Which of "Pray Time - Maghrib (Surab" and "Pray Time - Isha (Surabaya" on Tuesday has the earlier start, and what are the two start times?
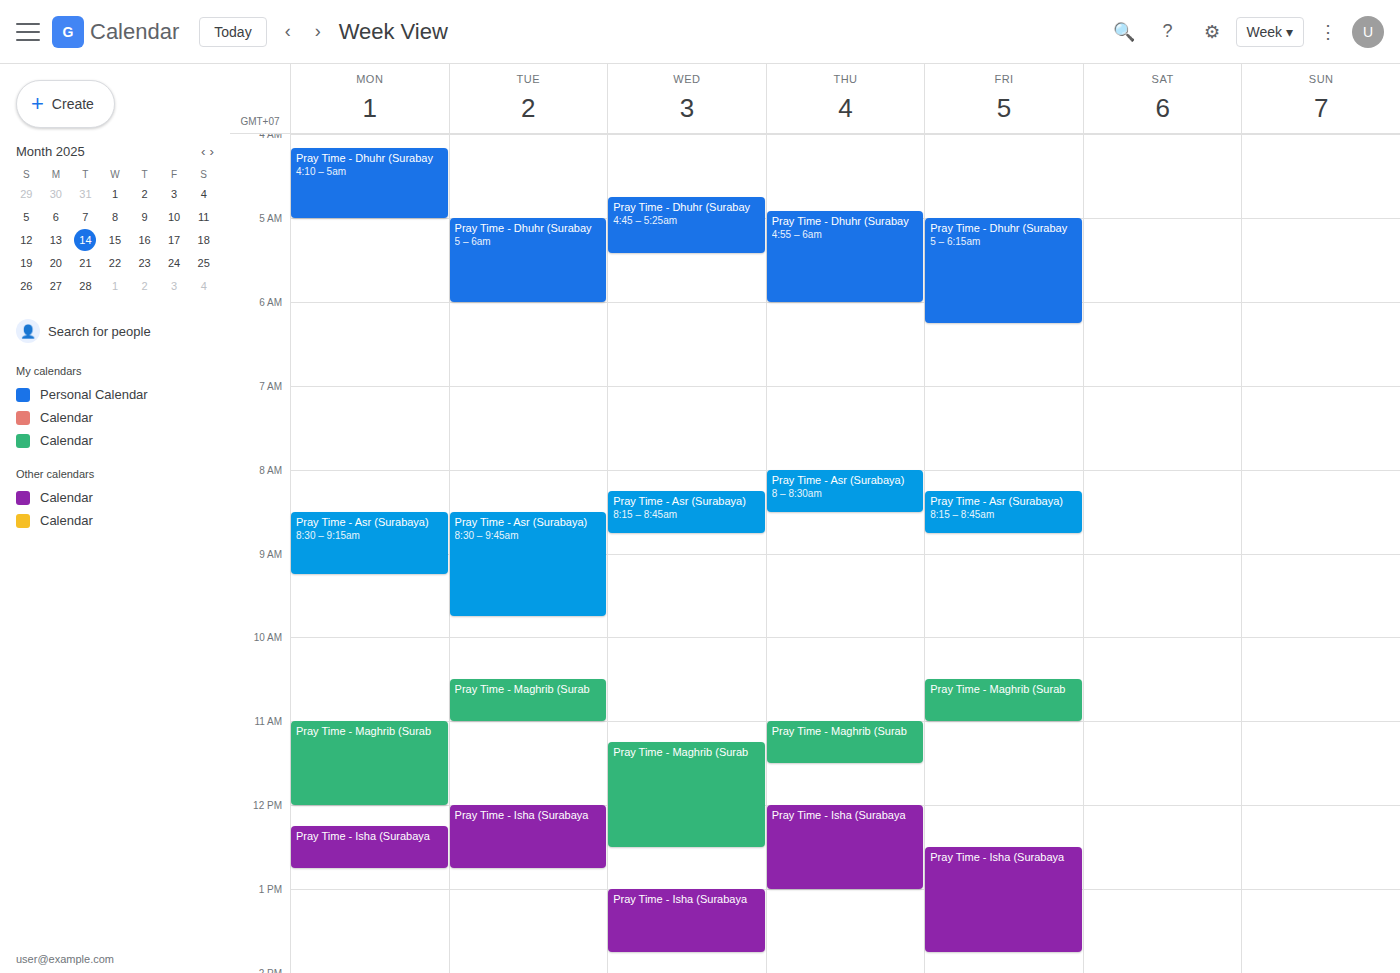
"Pray Time - Maghrib (Surab" 10:30; "Pray Time - Isha (Surabaya" 12:00.